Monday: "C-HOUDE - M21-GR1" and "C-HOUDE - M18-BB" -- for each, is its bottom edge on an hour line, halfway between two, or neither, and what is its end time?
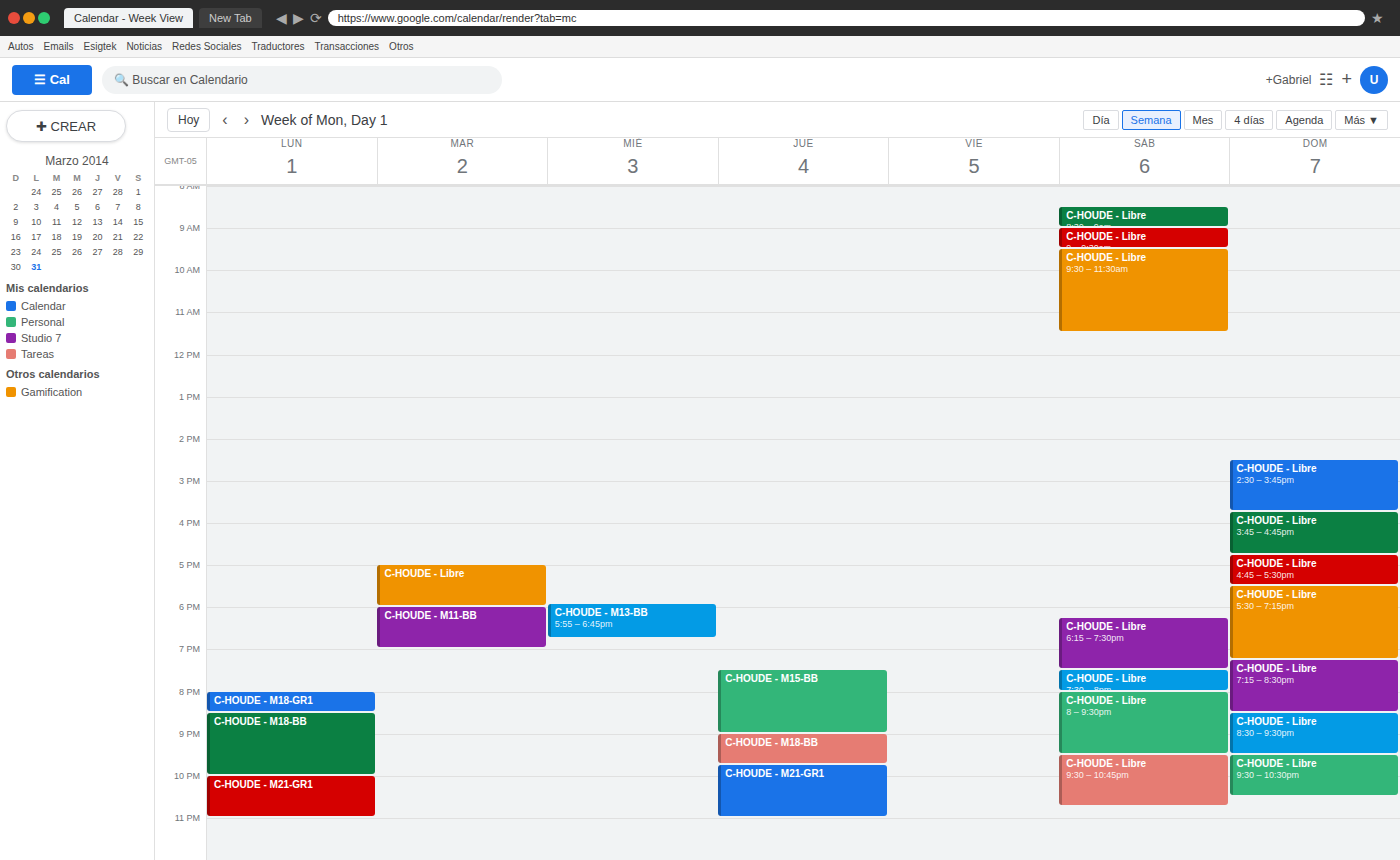
"C-HOUDE - M21-GR1": 11:00 PM, exactly on the 11 PM line. "C-HOUDE - M18-BB": 10:00 PM, exactly on the 10 PM line.